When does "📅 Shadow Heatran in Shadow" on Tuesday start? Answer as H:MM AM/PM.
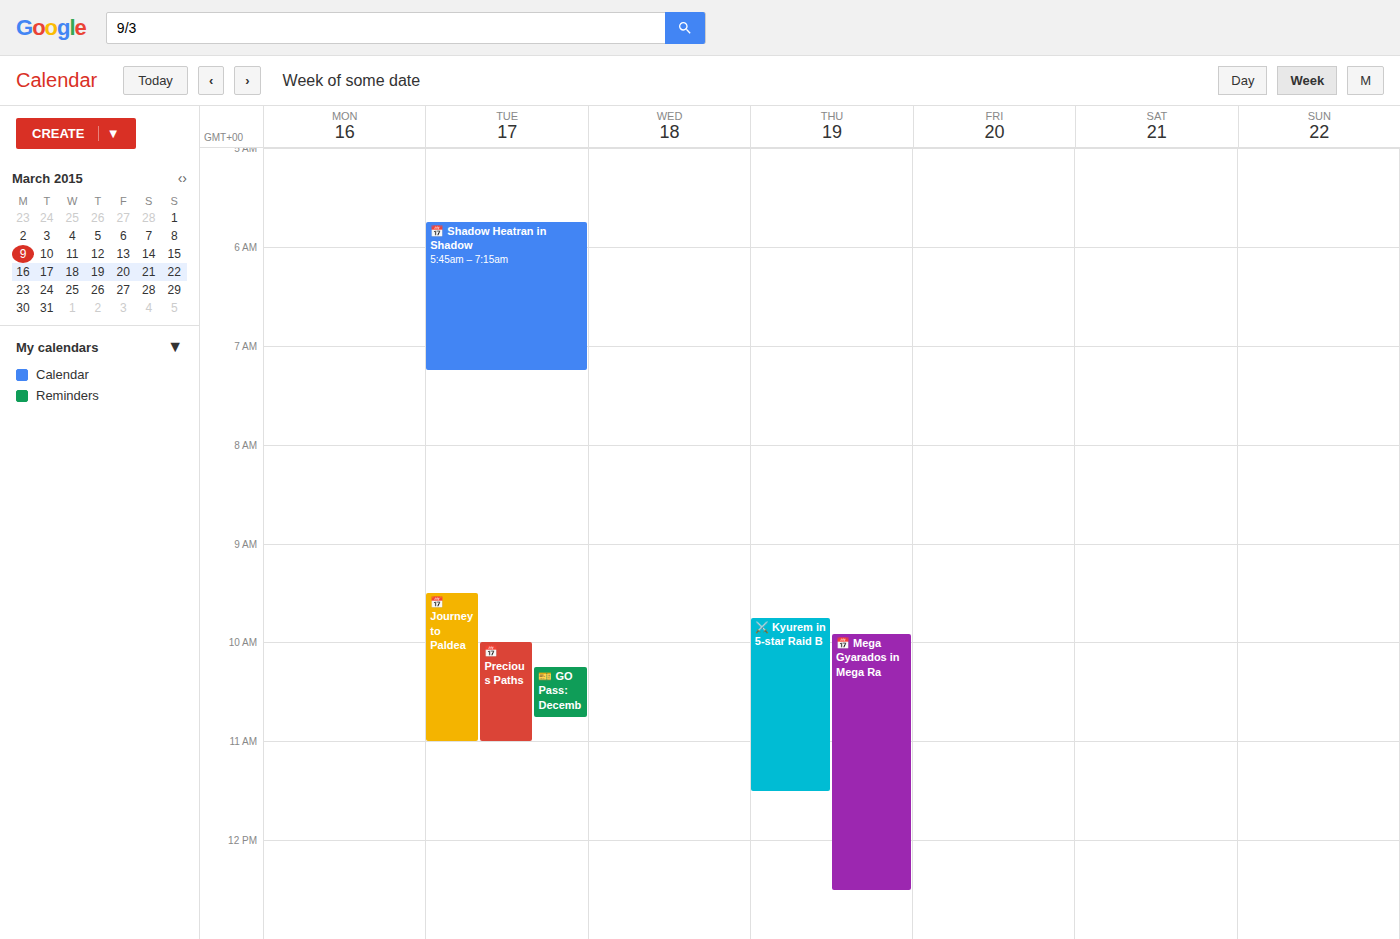
5:45 AM